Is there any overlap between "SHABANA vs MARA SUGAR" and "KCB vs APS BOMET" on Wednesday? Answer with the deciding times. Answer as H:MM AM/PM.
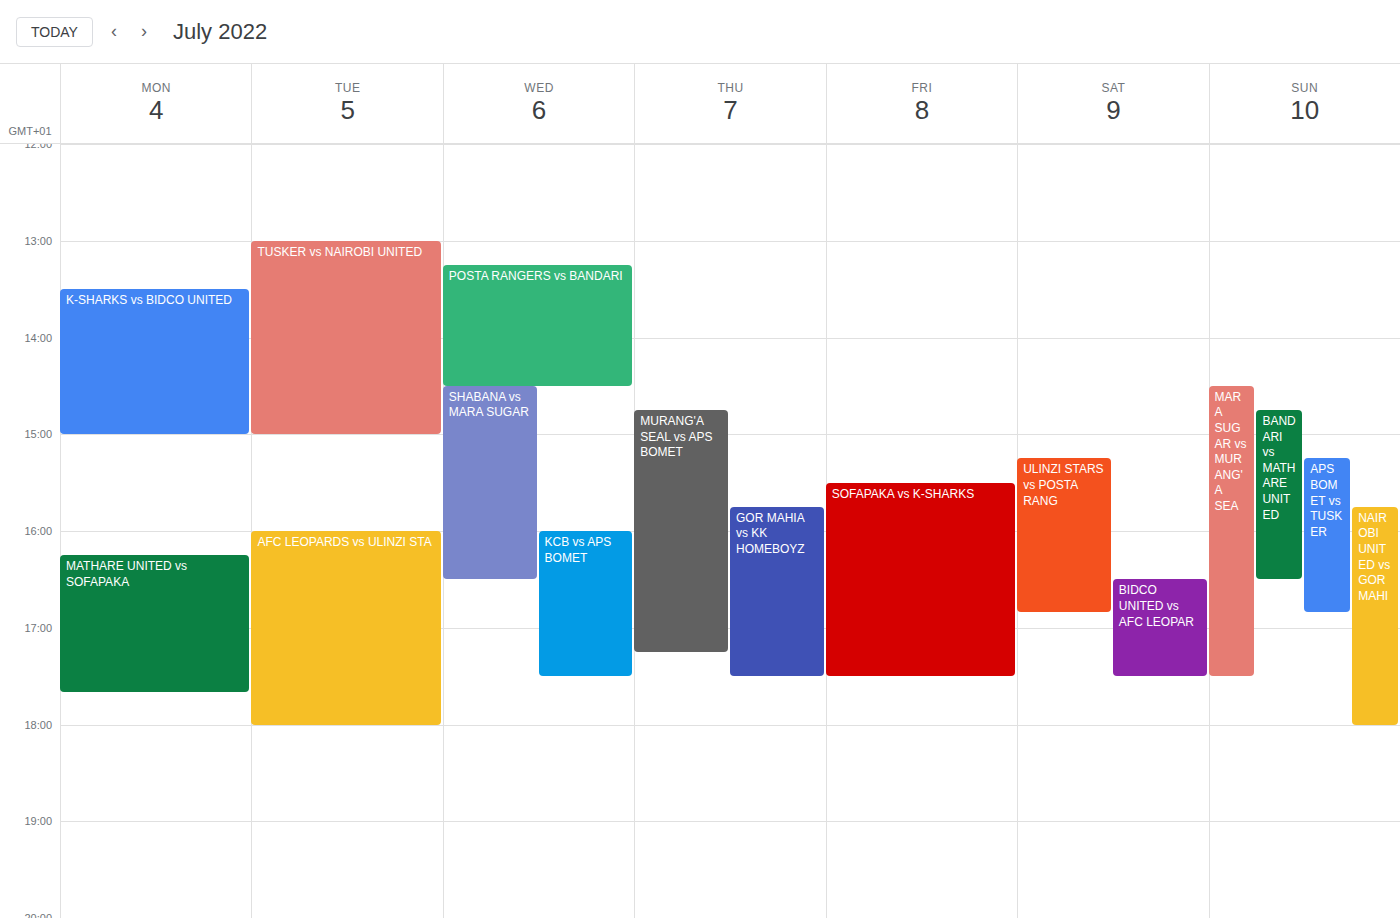
"KCB vs APS BOMET" starts at 4:00 PM, before "SHABANA vs MARA SUGAR" ends at 4:30 PM -- they overlap.